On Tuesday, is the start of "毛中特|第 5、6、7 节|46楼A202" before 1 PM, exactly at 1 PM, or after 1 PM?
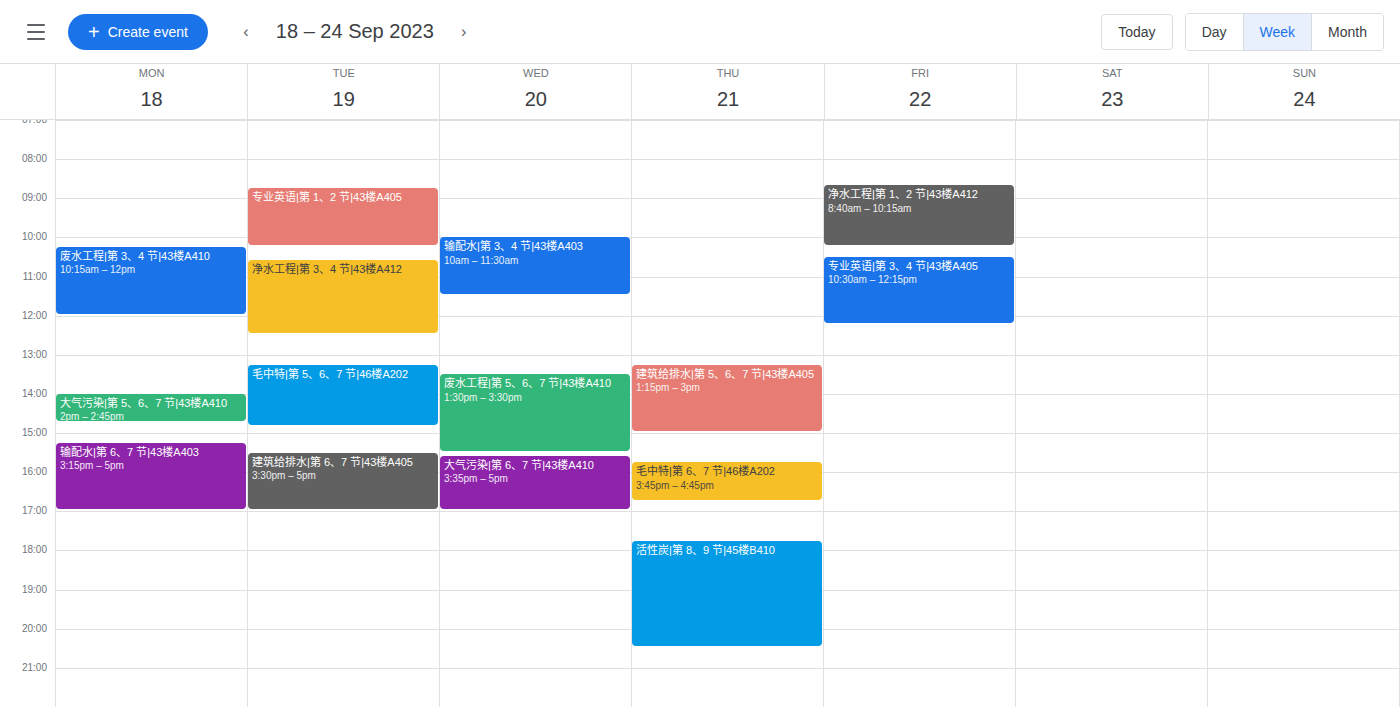
1:15 PM -- after 1 PM, 15 minutes below the 1 PM line.